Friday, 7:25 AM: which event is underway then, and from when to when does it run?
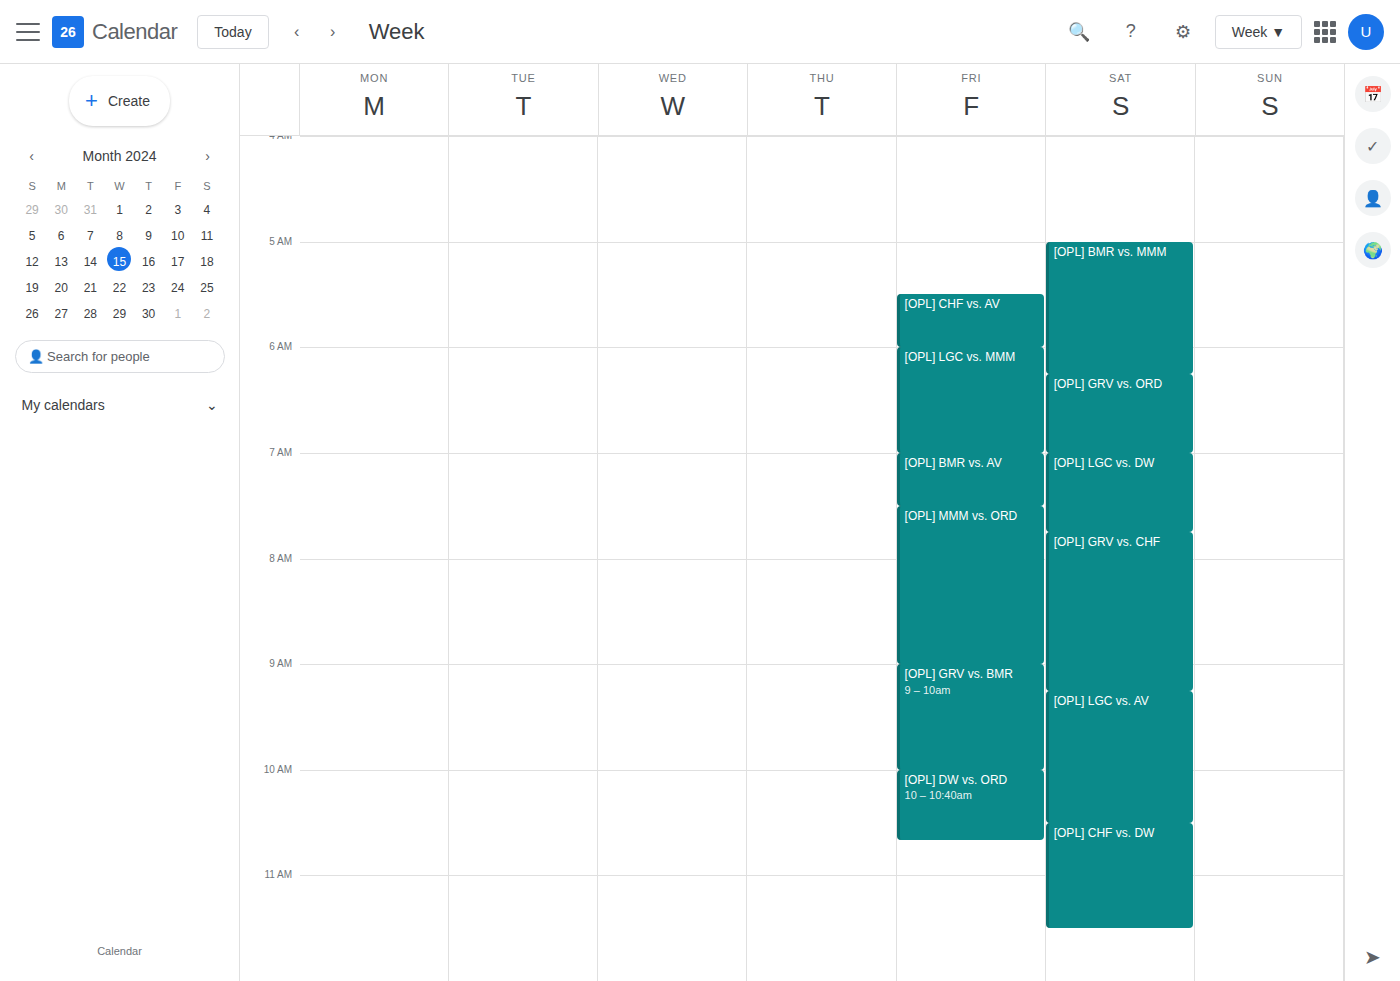
"[OPL] BMR vs. AV", 7:00 AM to 7:30 AM